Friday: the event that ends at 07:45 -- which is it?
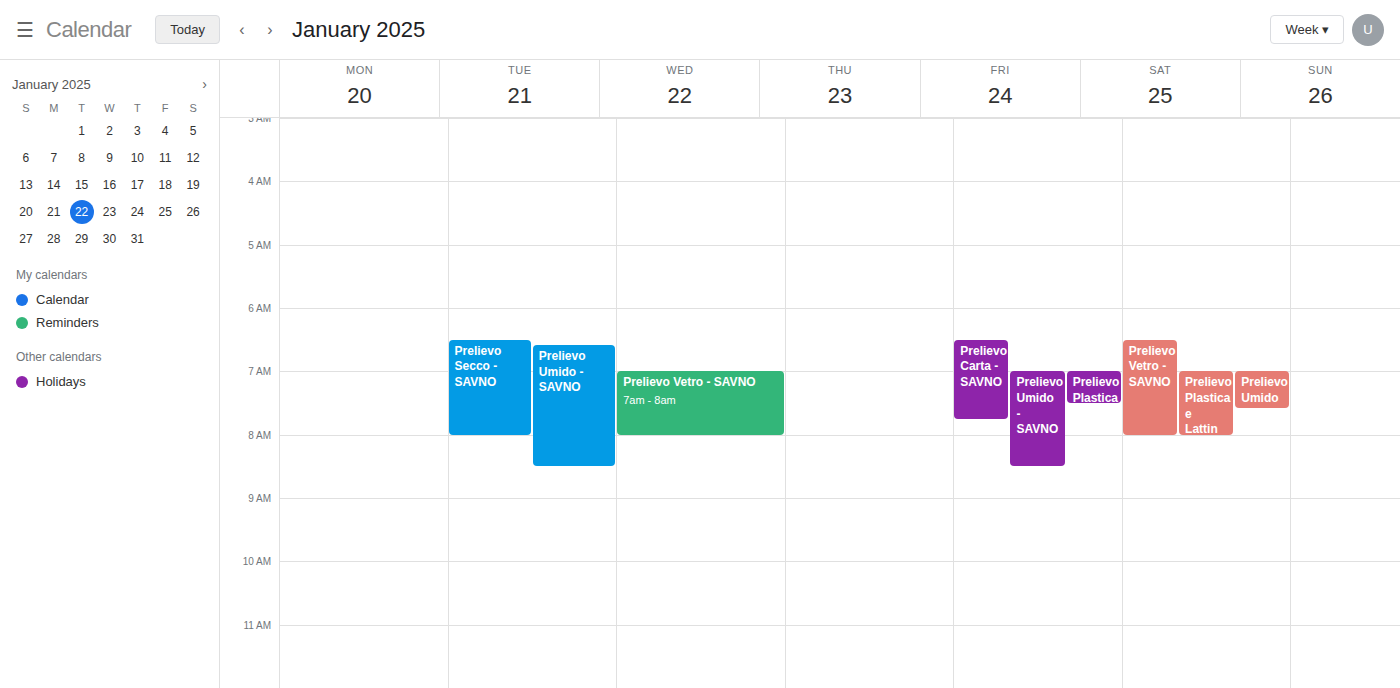
"Prelievo Carta - SAVNO"